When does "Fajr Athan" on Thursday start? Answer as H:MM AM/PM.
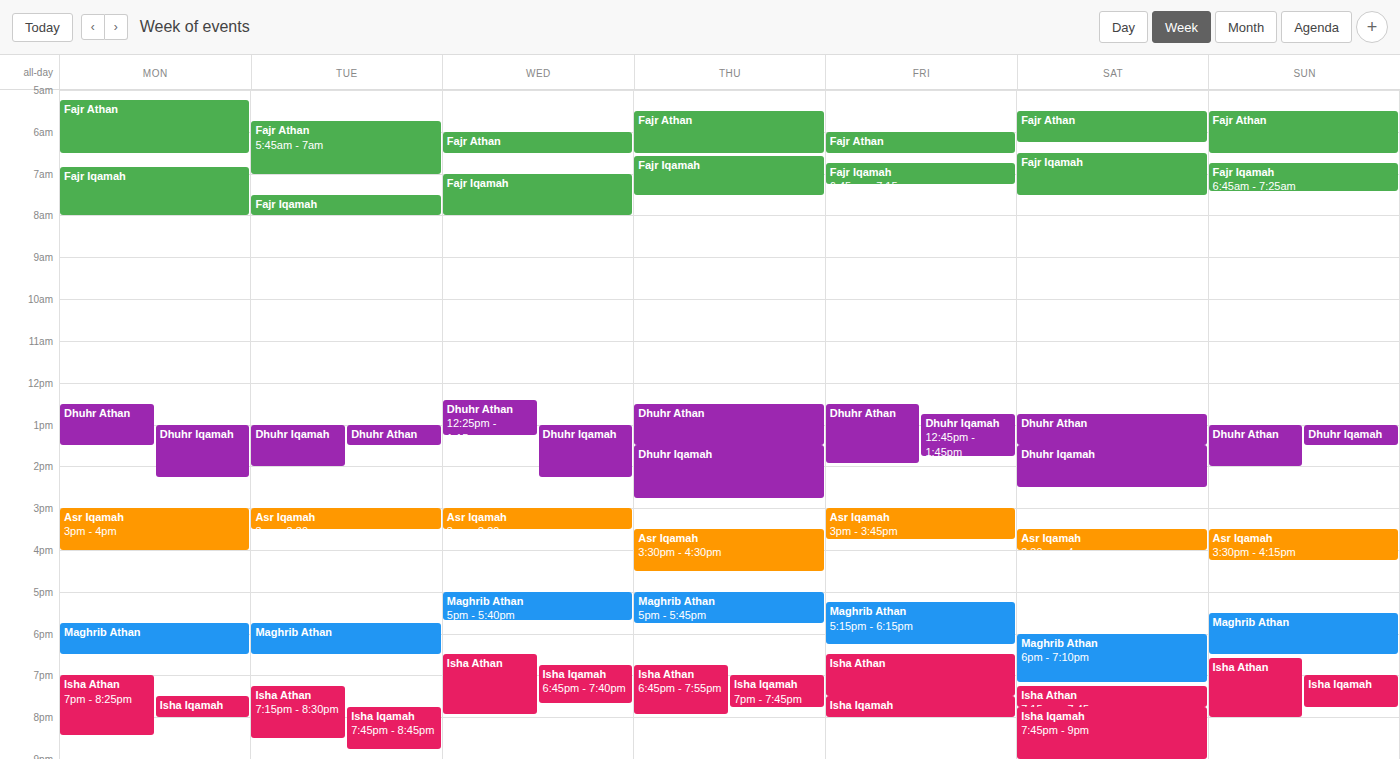
5:30 AM